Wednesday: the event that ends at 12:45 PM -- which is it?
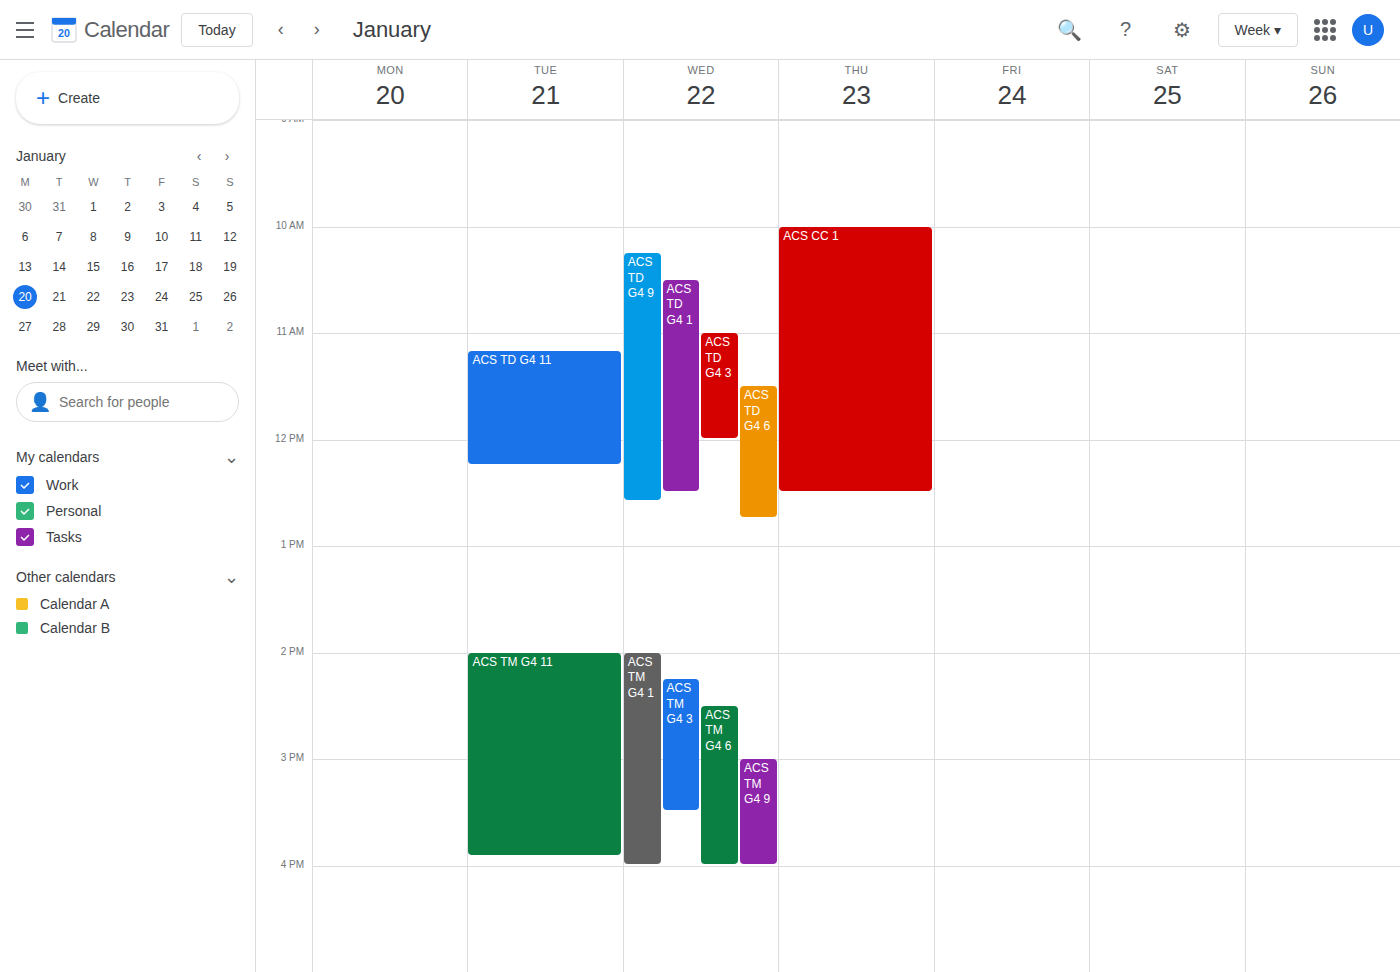
"ACS TD G4 6"